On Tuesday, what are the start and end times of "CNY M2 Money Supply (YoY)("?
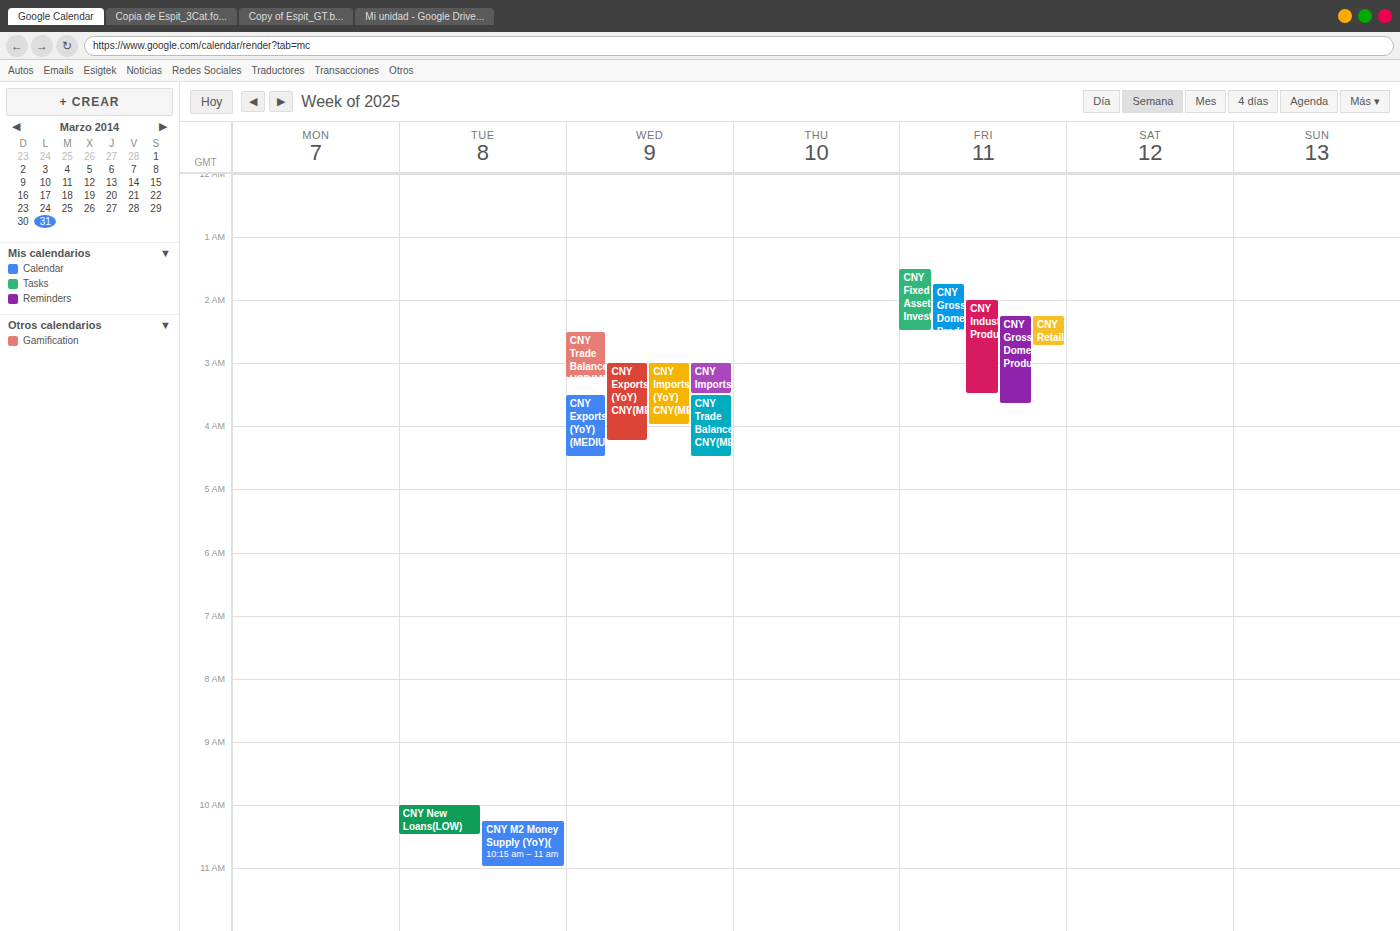
10:15 AM to 11:00 AM